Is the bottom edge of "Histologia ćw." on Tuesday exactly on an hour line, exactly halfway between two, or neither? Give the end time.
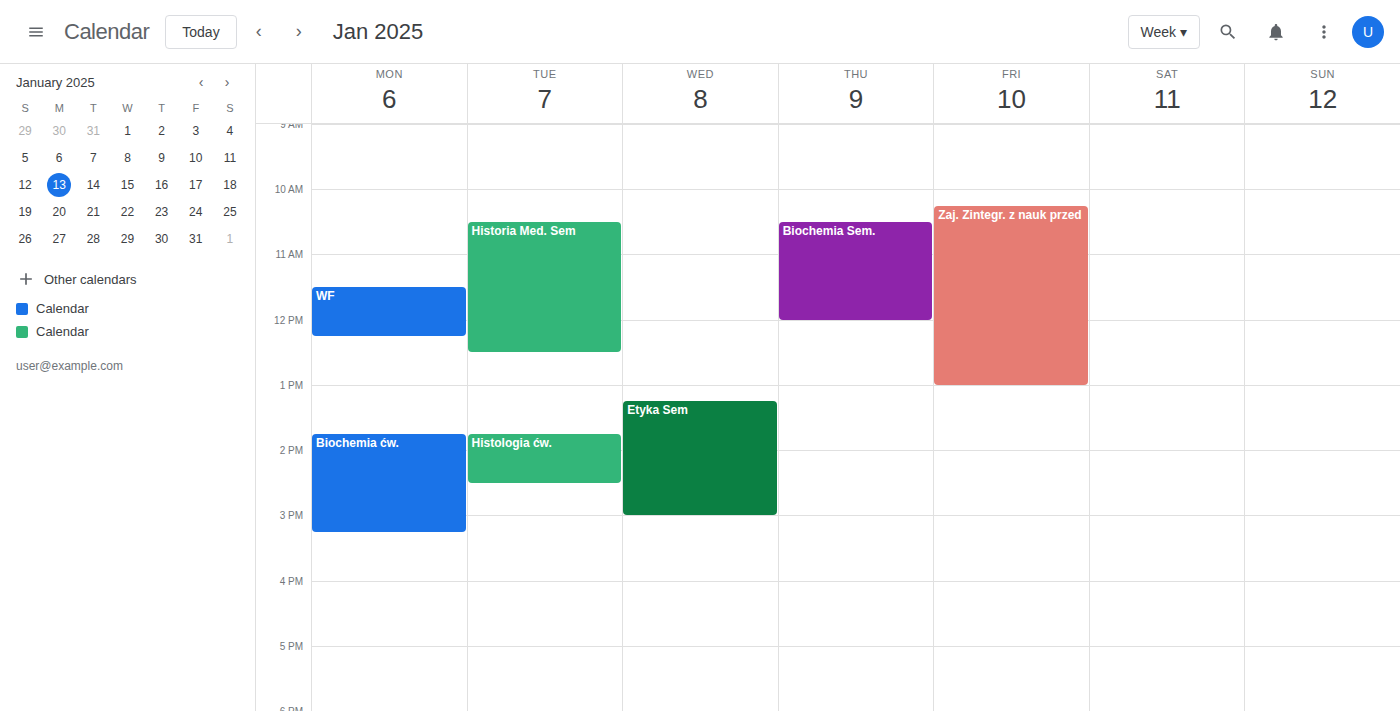
2:30 PM -- halfway between the 2 PM and 3 PM lines.